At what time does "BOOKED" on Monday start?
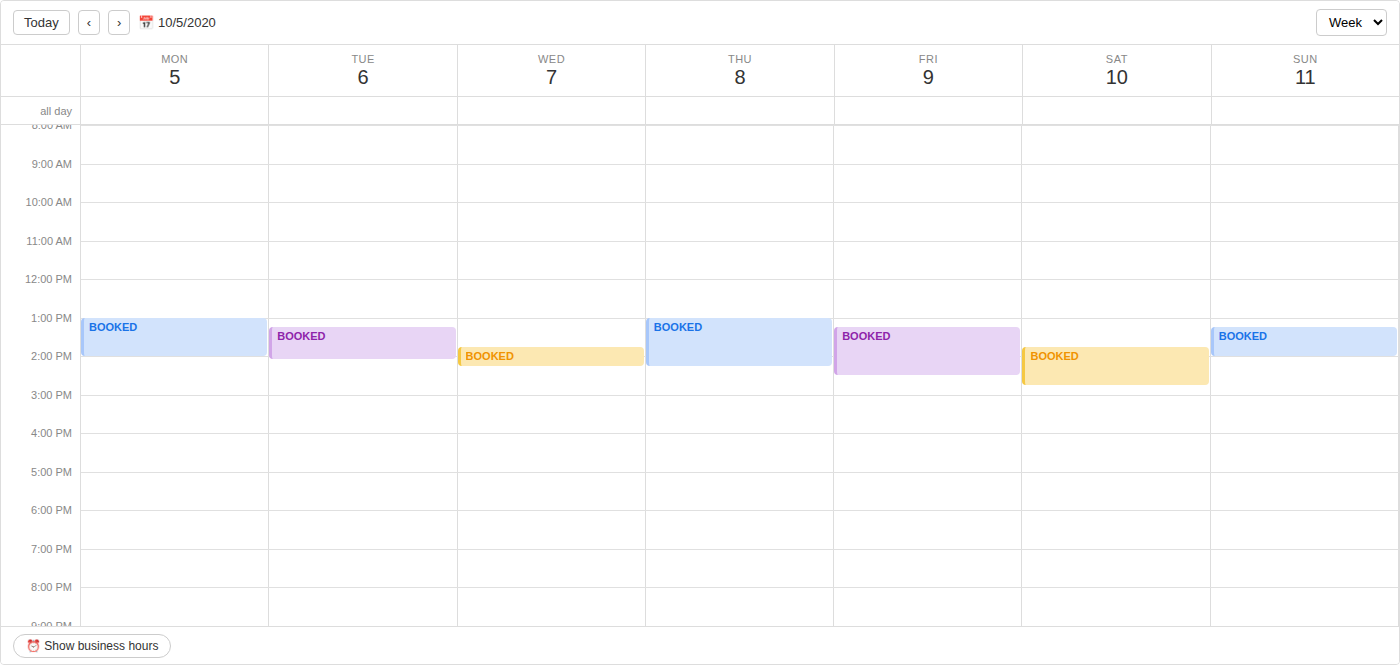
13:00